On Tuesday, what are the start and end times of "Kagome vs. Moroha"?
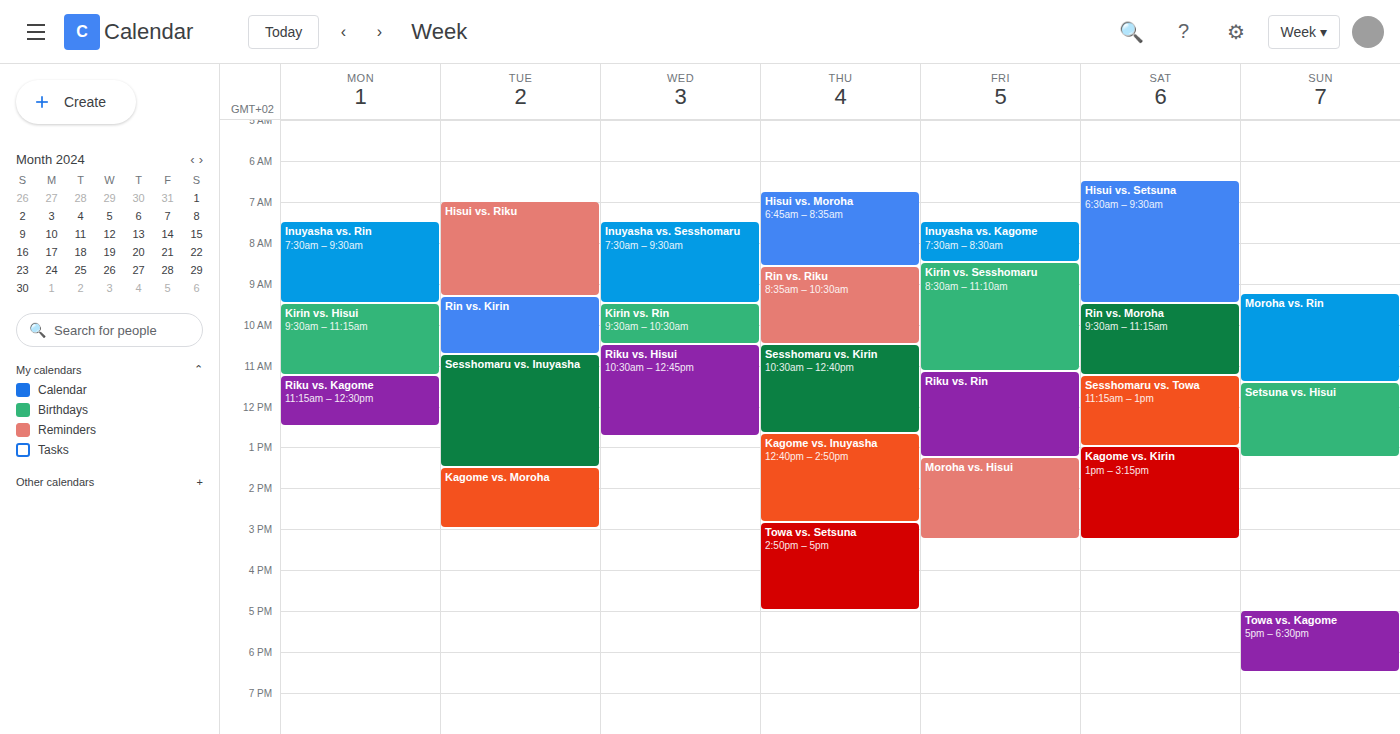
1:30 PM to 3:00 PM